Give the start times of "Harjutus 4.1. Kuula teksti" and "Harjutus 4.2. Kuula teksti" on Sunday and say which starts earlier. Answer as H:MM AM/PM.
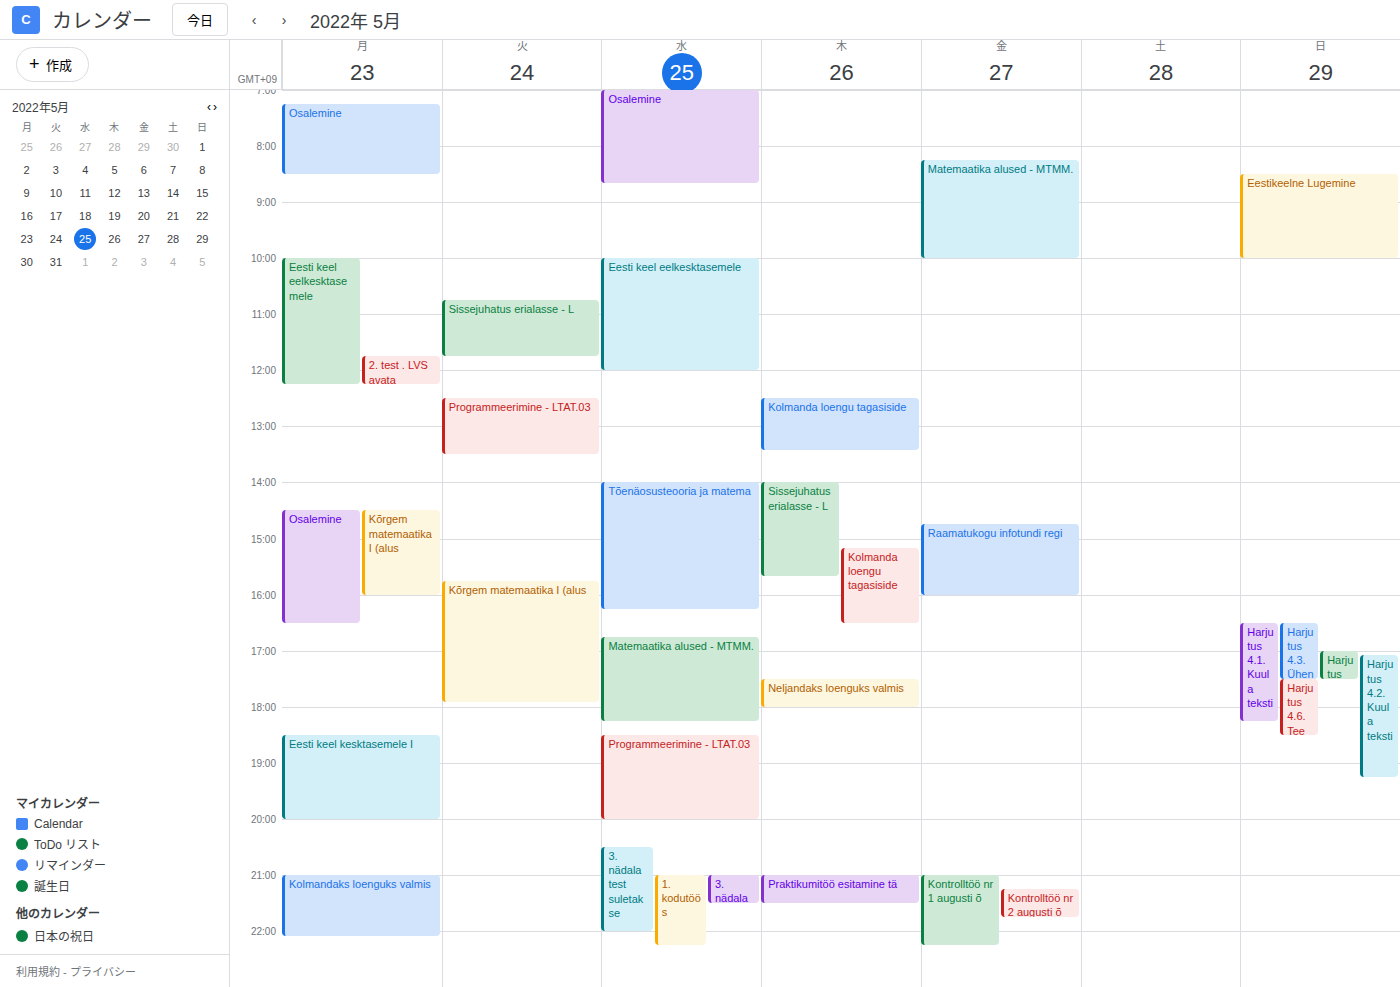
"Harjutus 4.1. Kuula teksti" 4:30 PM; "Harjutus 4.2. Kuula teksti" 5:05 PM.